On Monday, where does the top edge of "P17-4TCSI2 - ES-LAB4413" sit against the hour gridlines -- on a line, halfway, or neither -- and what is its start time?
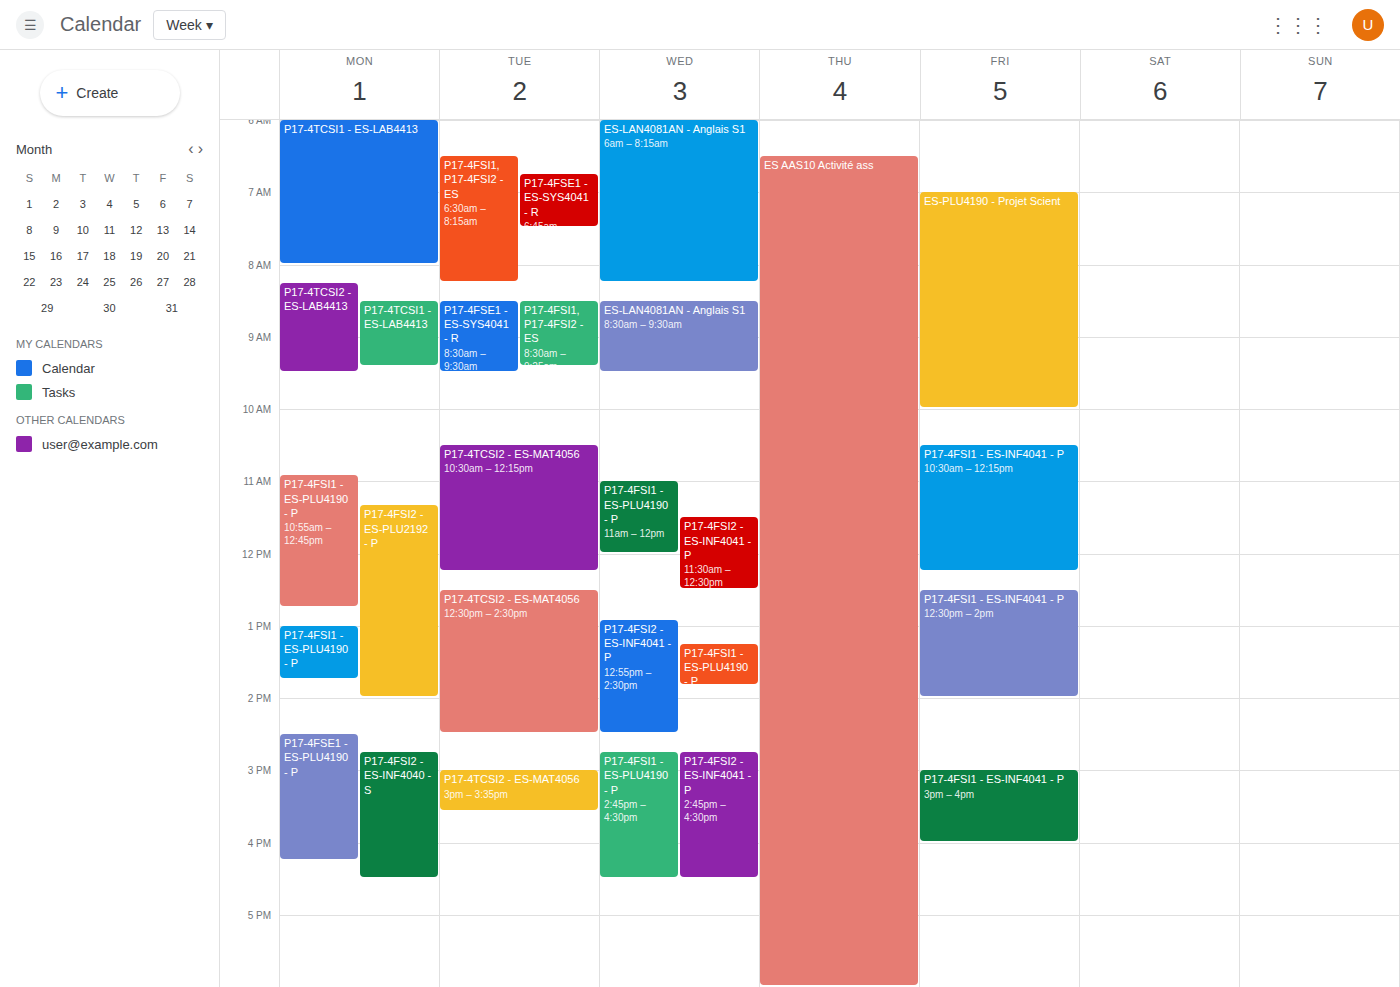
8:15 AM -- neither: a quarter of the way from the 8 AM line to the 9 AM line.